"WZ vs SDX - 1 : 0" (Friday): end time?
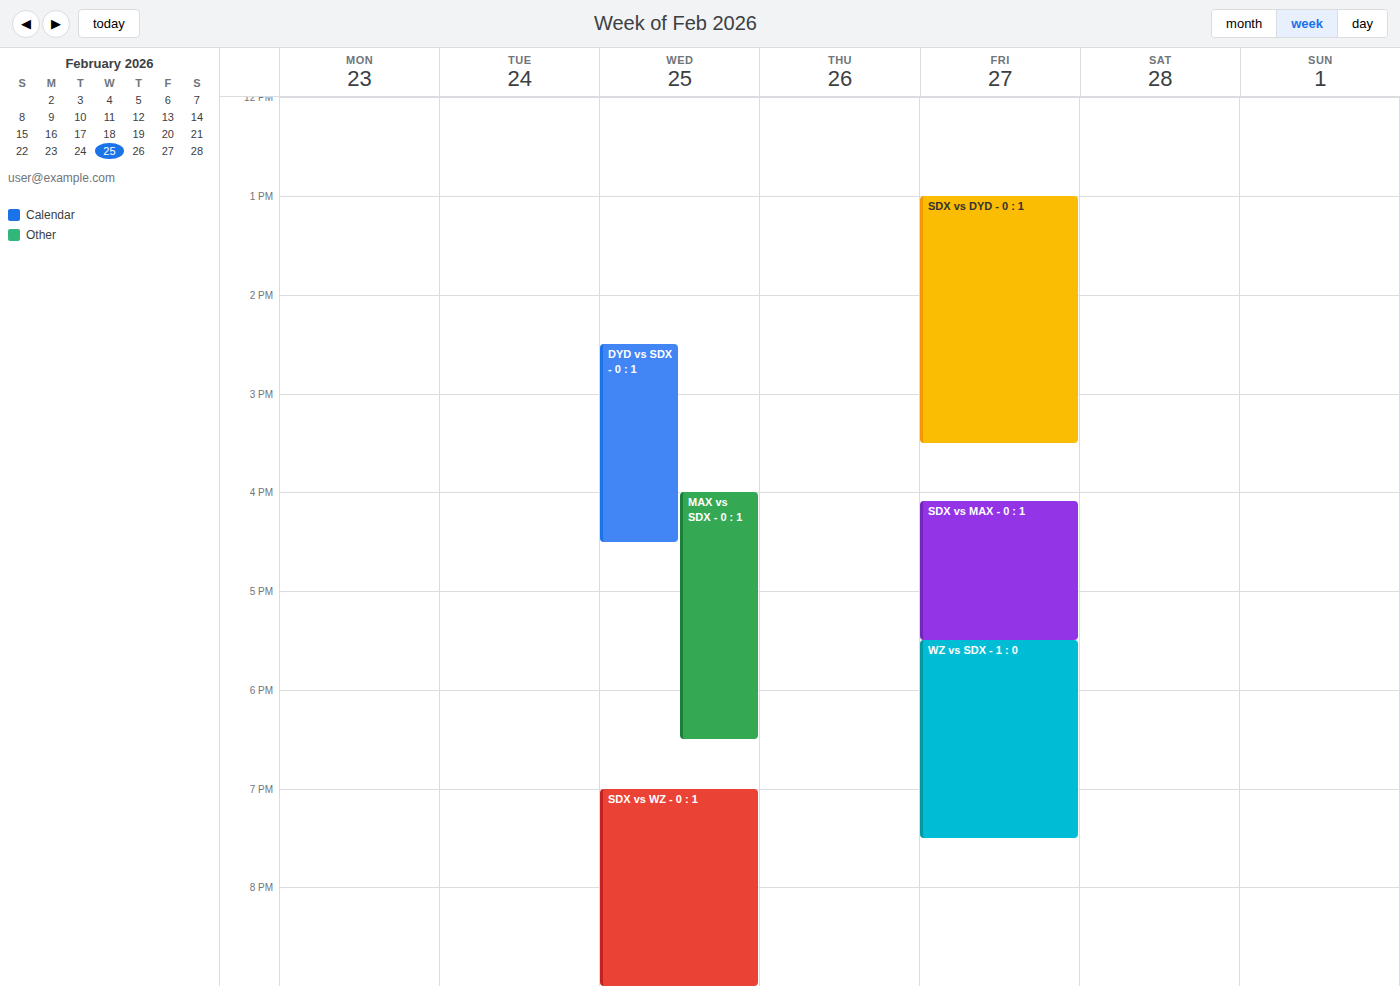
7:30 PM